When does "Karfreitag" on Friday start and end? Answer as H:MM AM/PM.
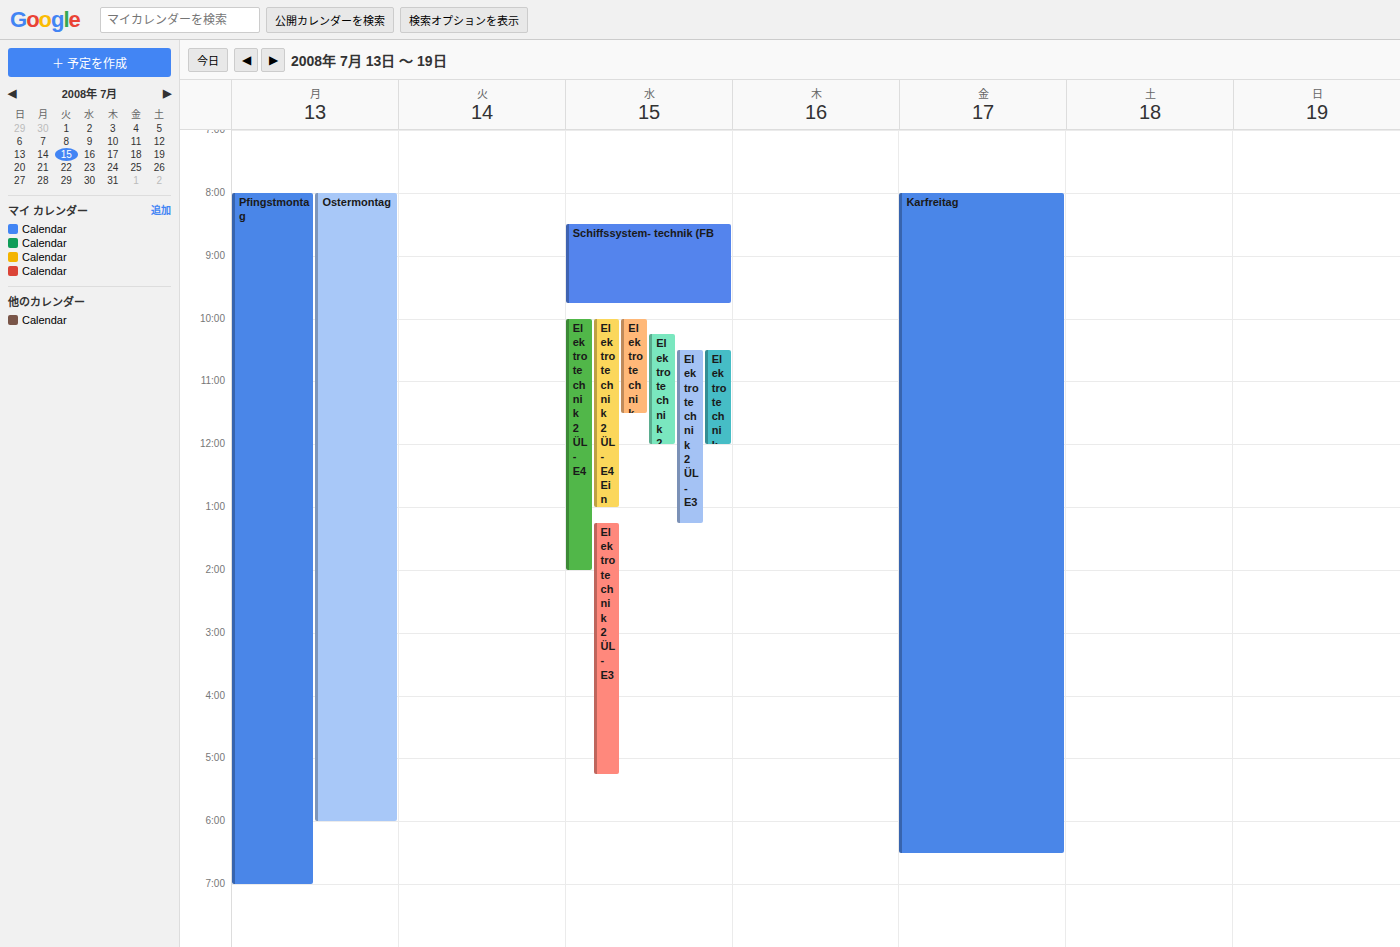
8:00 AM to 6:30 PM